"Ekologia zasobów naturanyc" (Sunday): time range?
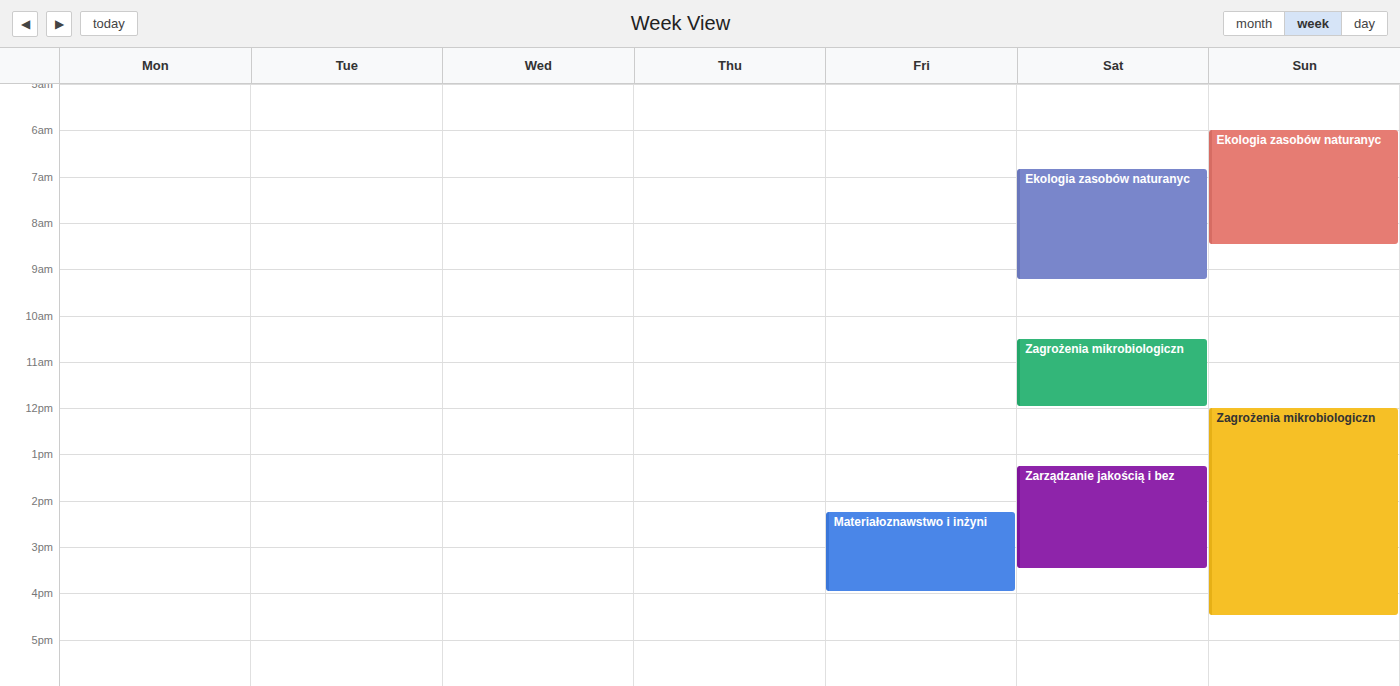
6:00 AM to 8:30 AM